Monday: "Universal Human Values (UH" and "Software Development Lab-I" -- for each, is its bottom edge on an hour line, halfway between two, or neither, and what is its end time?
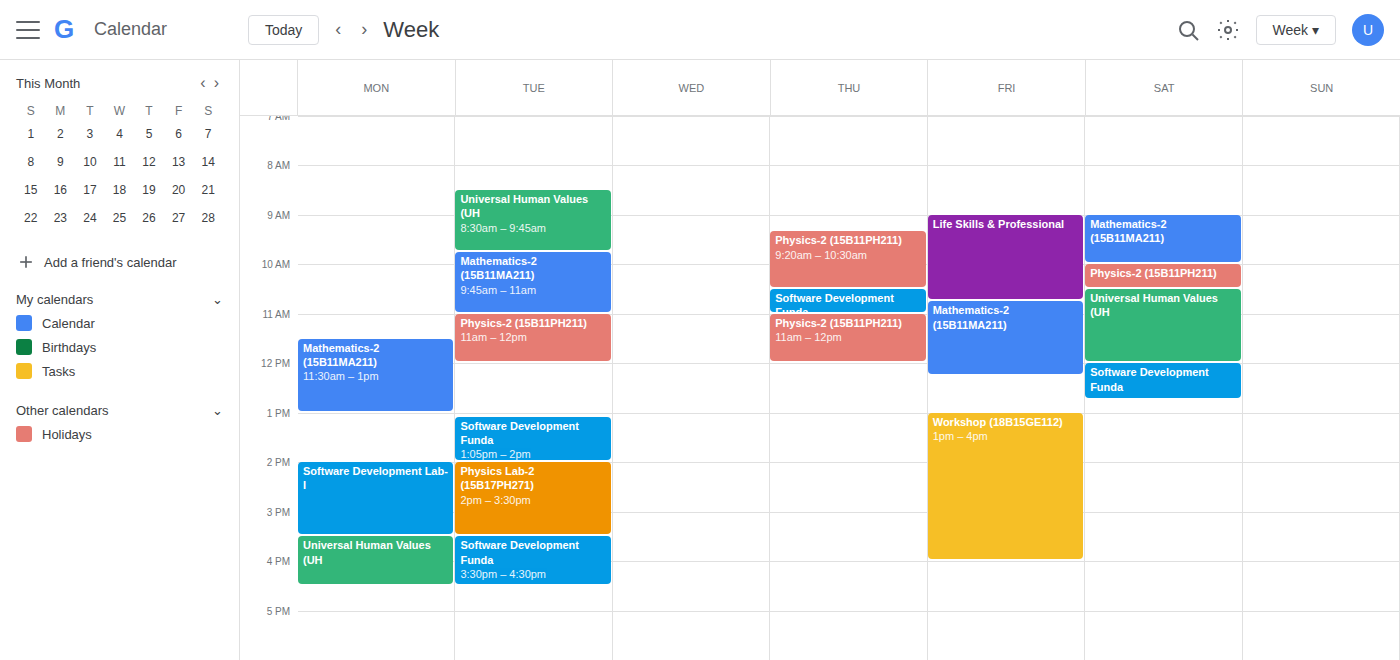
"Universal Human Values (UH": 4:30 PM, halfway between the 4 PM and 5 PM lines. "Software Development Lab-I": 3:30 PM, halfway between the 3 PM and 4 PM lines.